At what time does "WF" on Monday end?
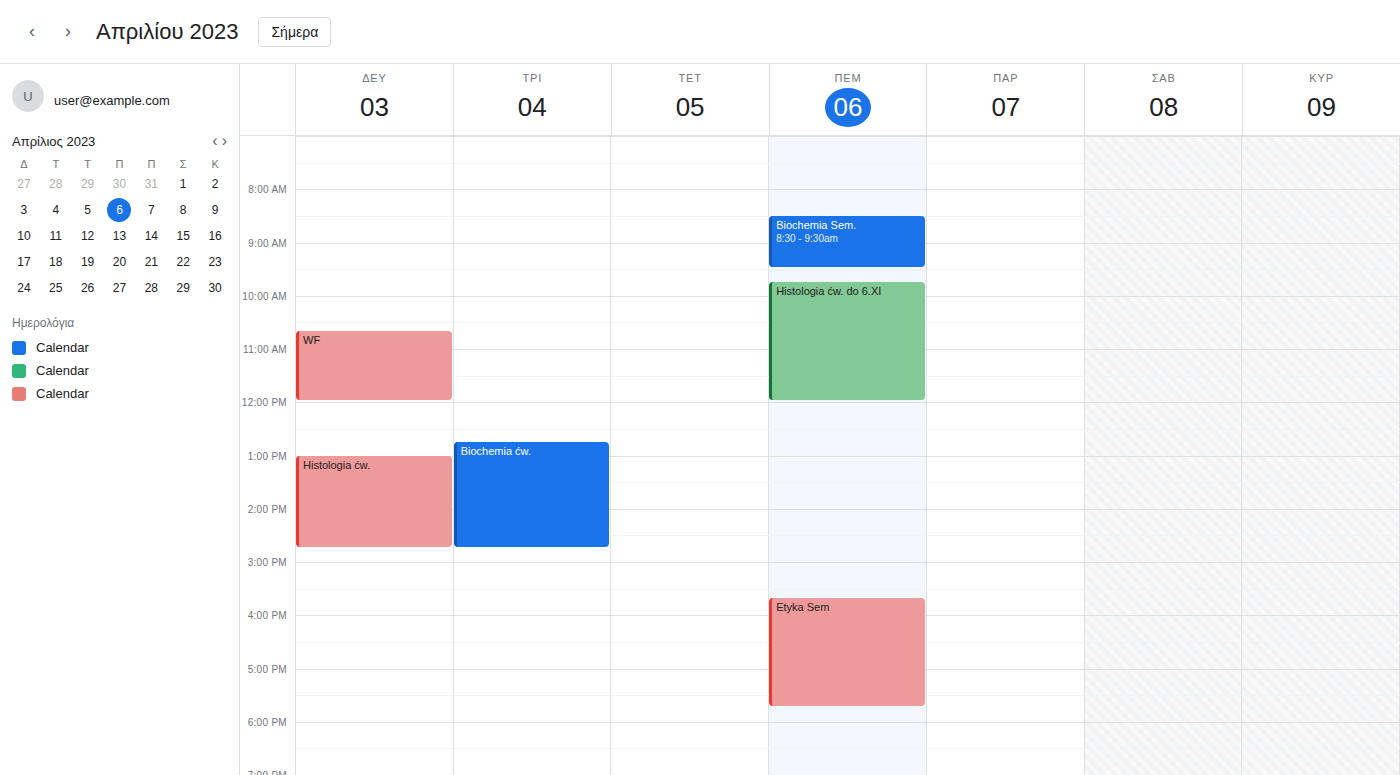
12:00 PM